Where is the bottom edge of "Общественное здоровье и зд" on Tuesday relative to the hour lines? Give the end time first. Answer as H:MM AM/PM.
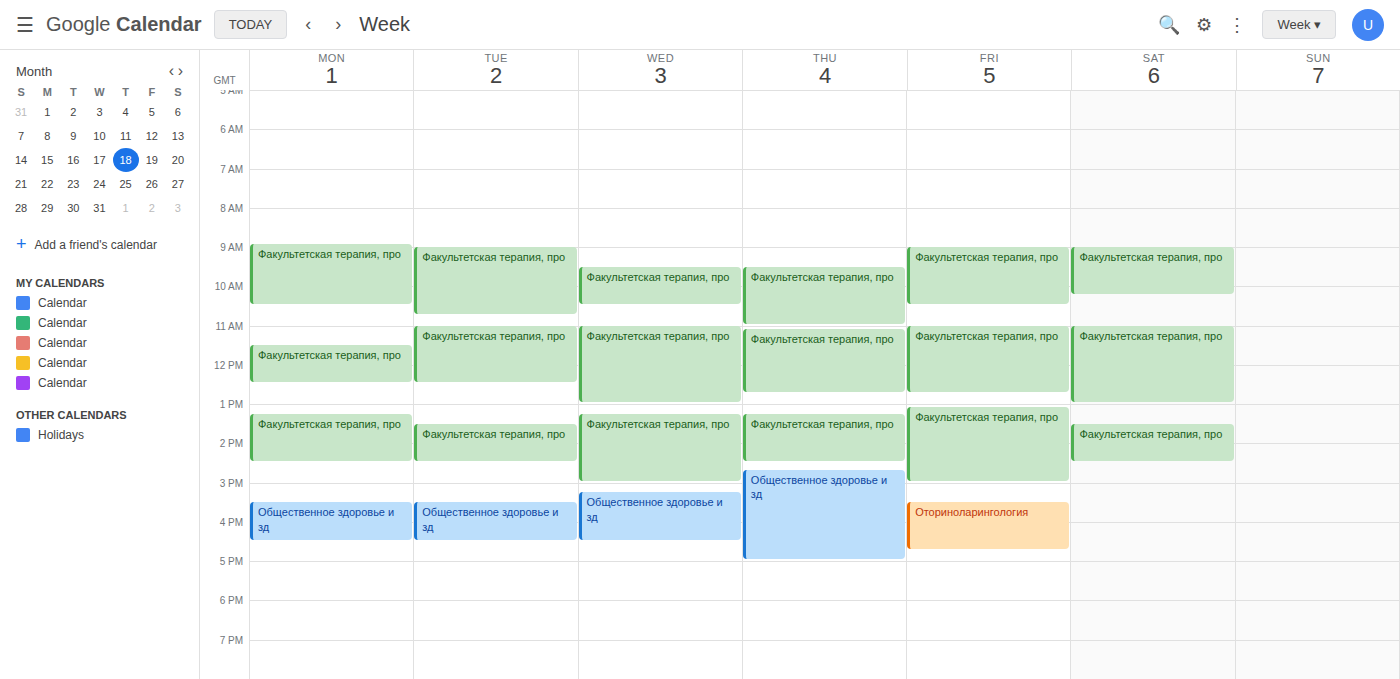
4:30 PM -- halfway between the 4 PM and 5 PM lines.